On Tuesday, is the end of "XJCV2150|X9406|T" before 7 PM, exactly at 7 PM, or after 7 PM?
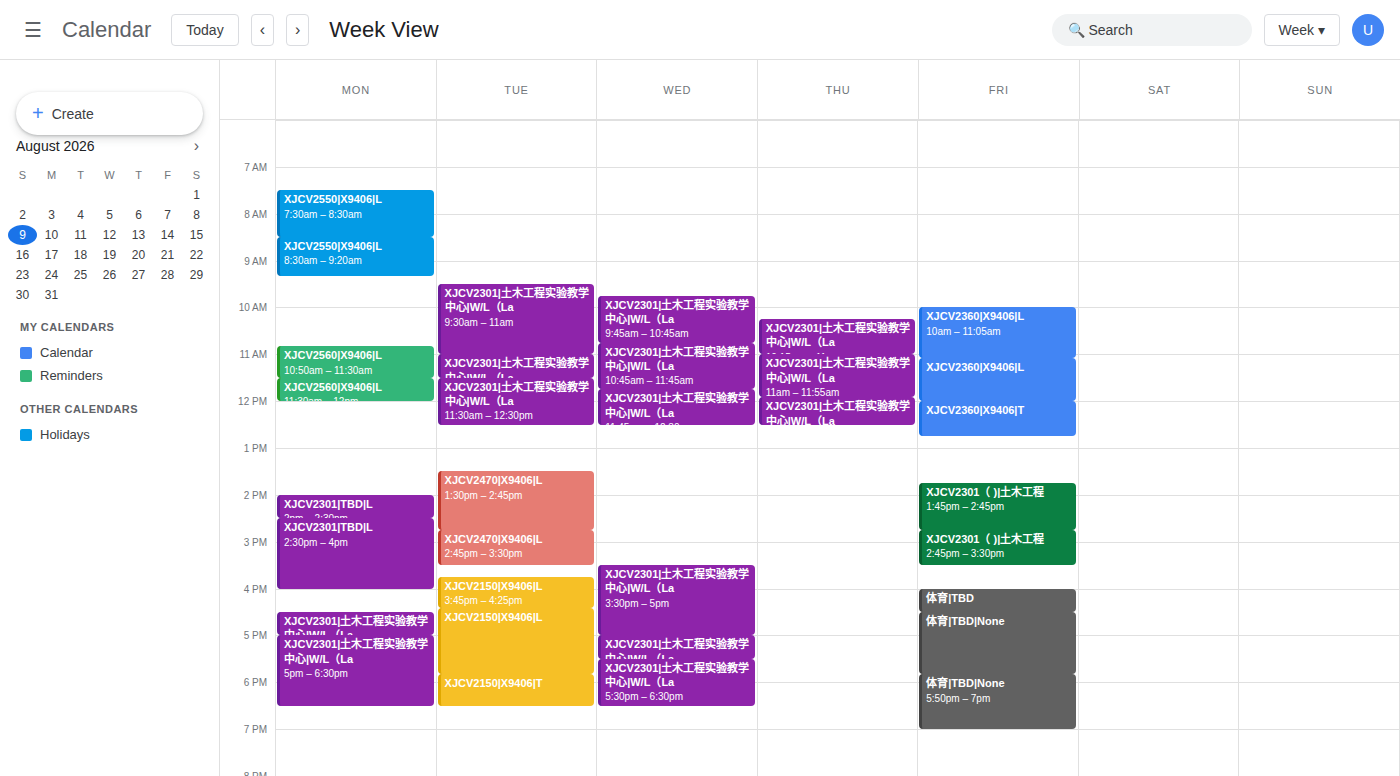
6:30 PM -- before 7 PM, 30 minutes above the 7 PM line.